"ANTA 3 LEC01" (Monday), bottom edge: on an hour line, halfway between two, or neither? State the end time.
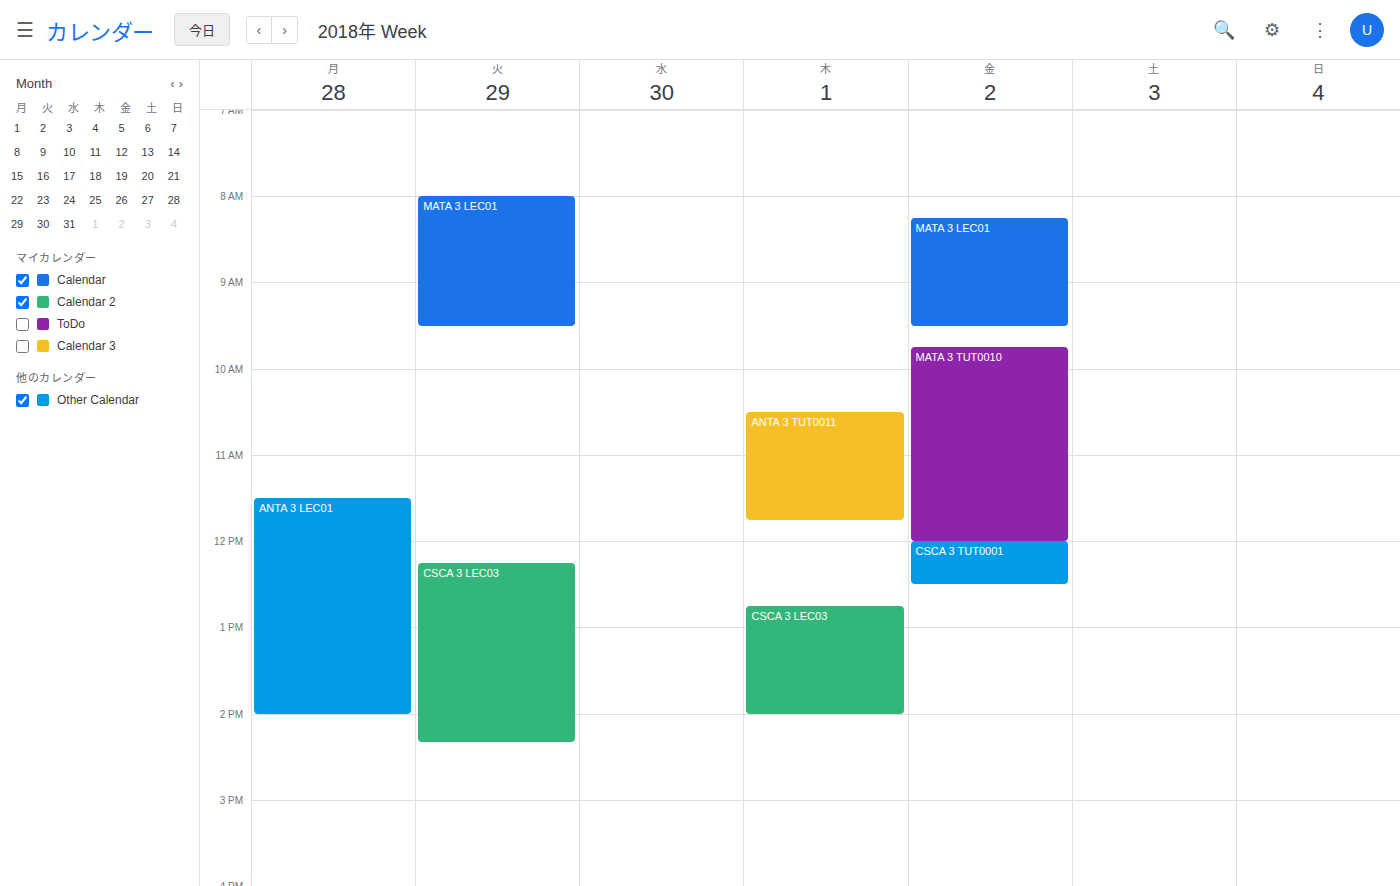
2:00 PM -- exactly on the 2 PM line.